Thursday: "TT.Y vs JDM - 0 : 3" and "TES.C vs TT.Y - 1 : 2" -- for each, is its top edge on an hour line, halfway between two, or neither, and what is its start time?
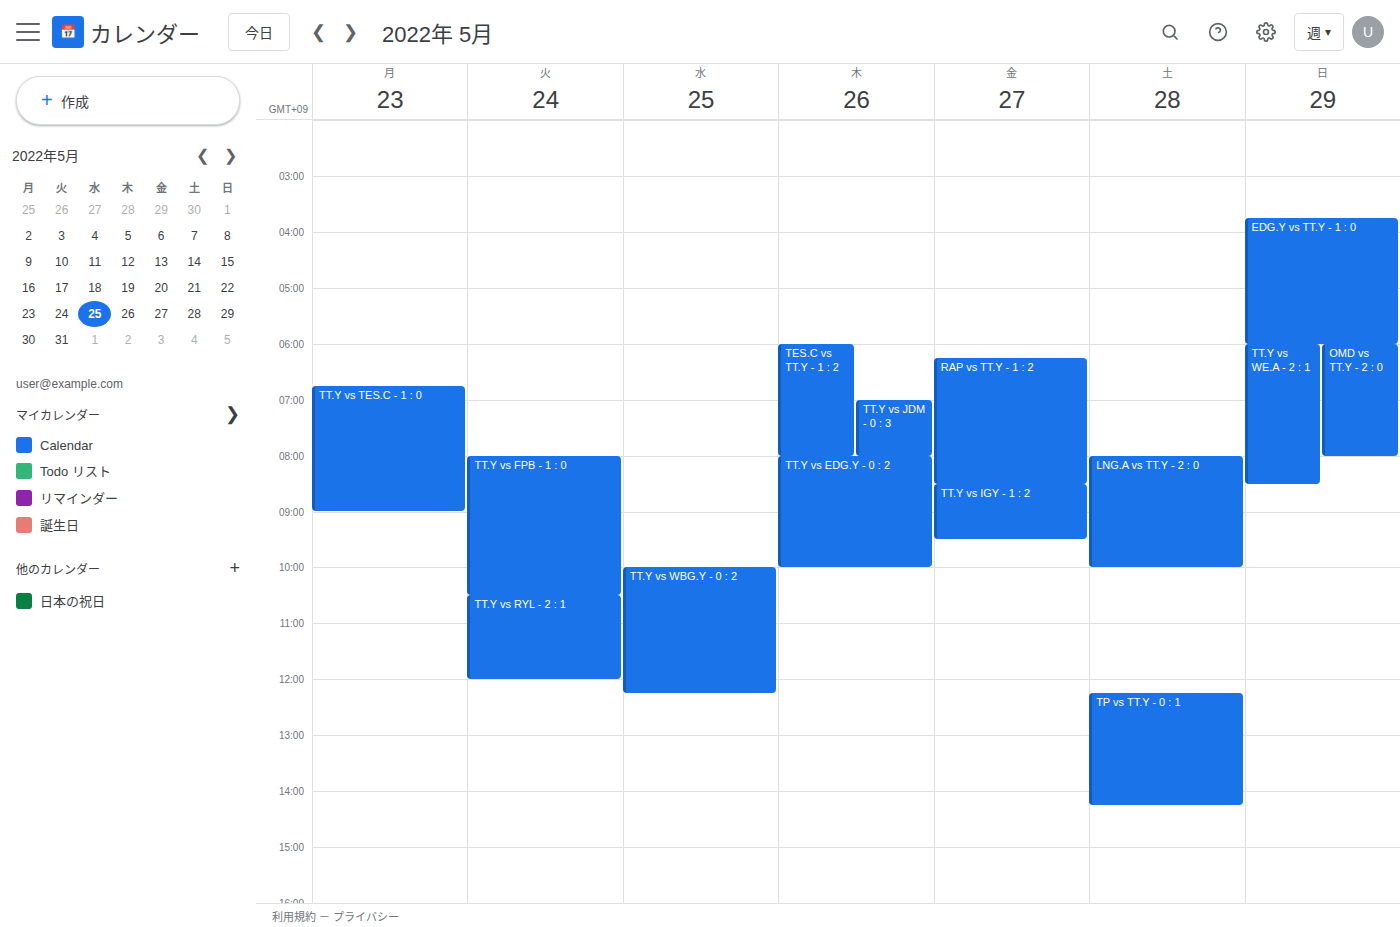
"TT.Y vs JDM - 0 : 3": 7:00 AM, exactly on the 7 AM line. "TES.C vs TT.Y - 1 : 2": 6:00 AM, exactly on the 6 AM line.